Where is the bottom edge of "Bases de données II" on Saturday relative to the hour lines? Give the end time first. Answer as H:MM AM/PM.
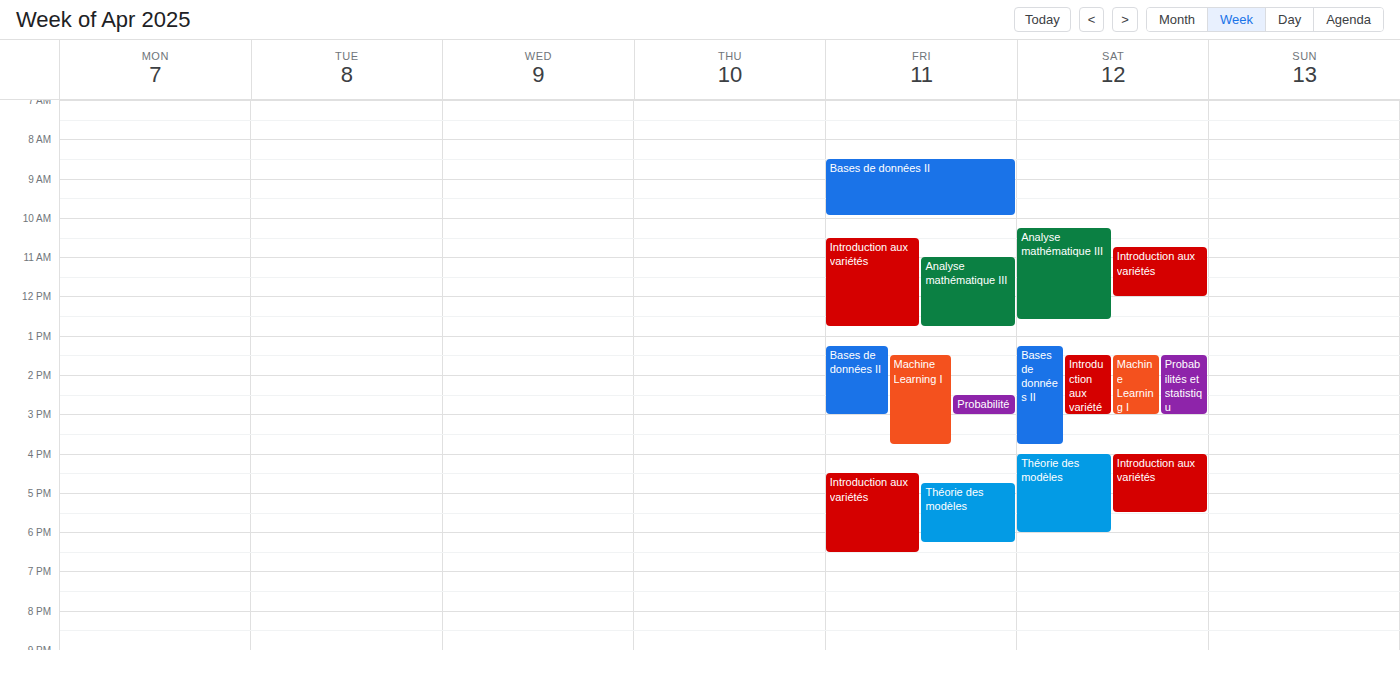
3:45 PM -- neither: three quarters of the way from the 3 PM line to the 4 PM line.